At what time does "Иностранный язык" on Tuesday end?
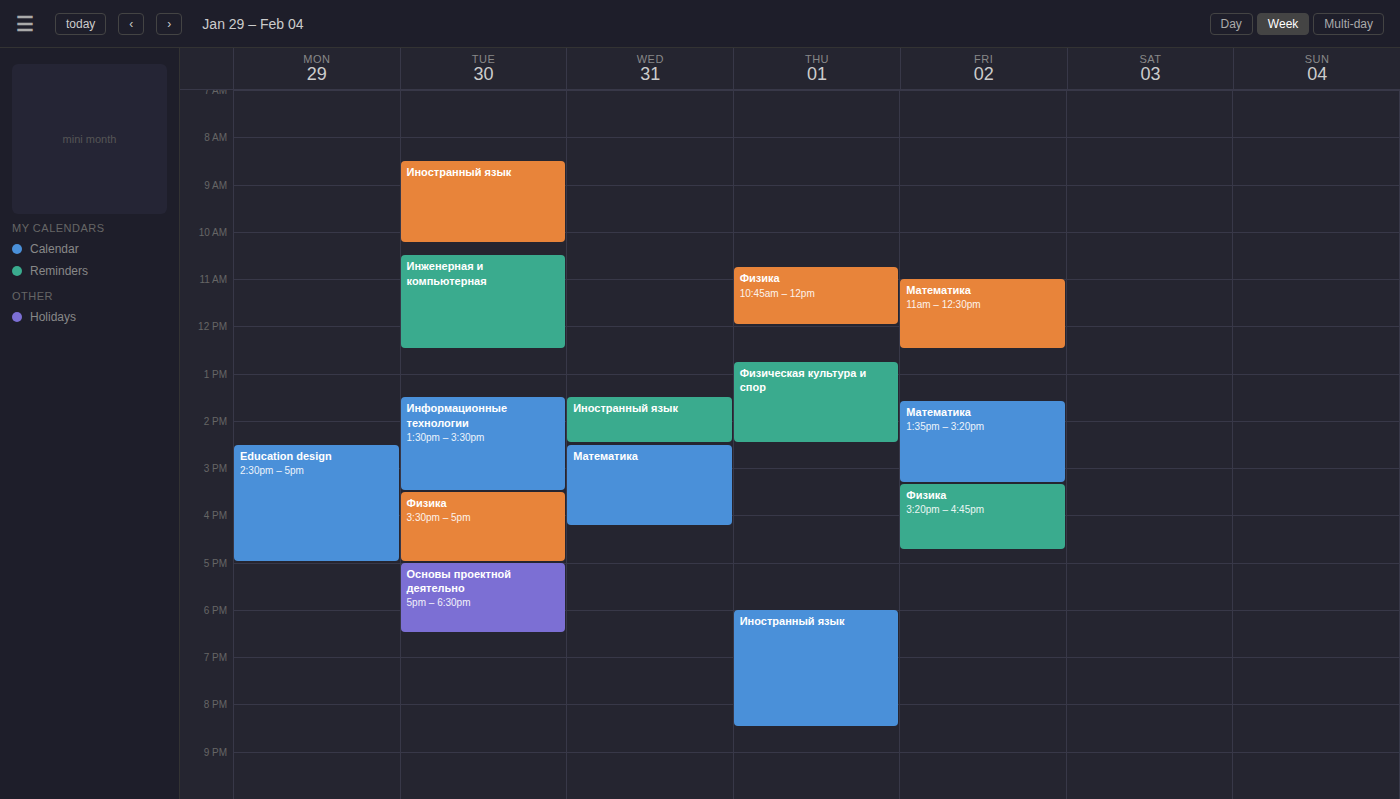
10:15